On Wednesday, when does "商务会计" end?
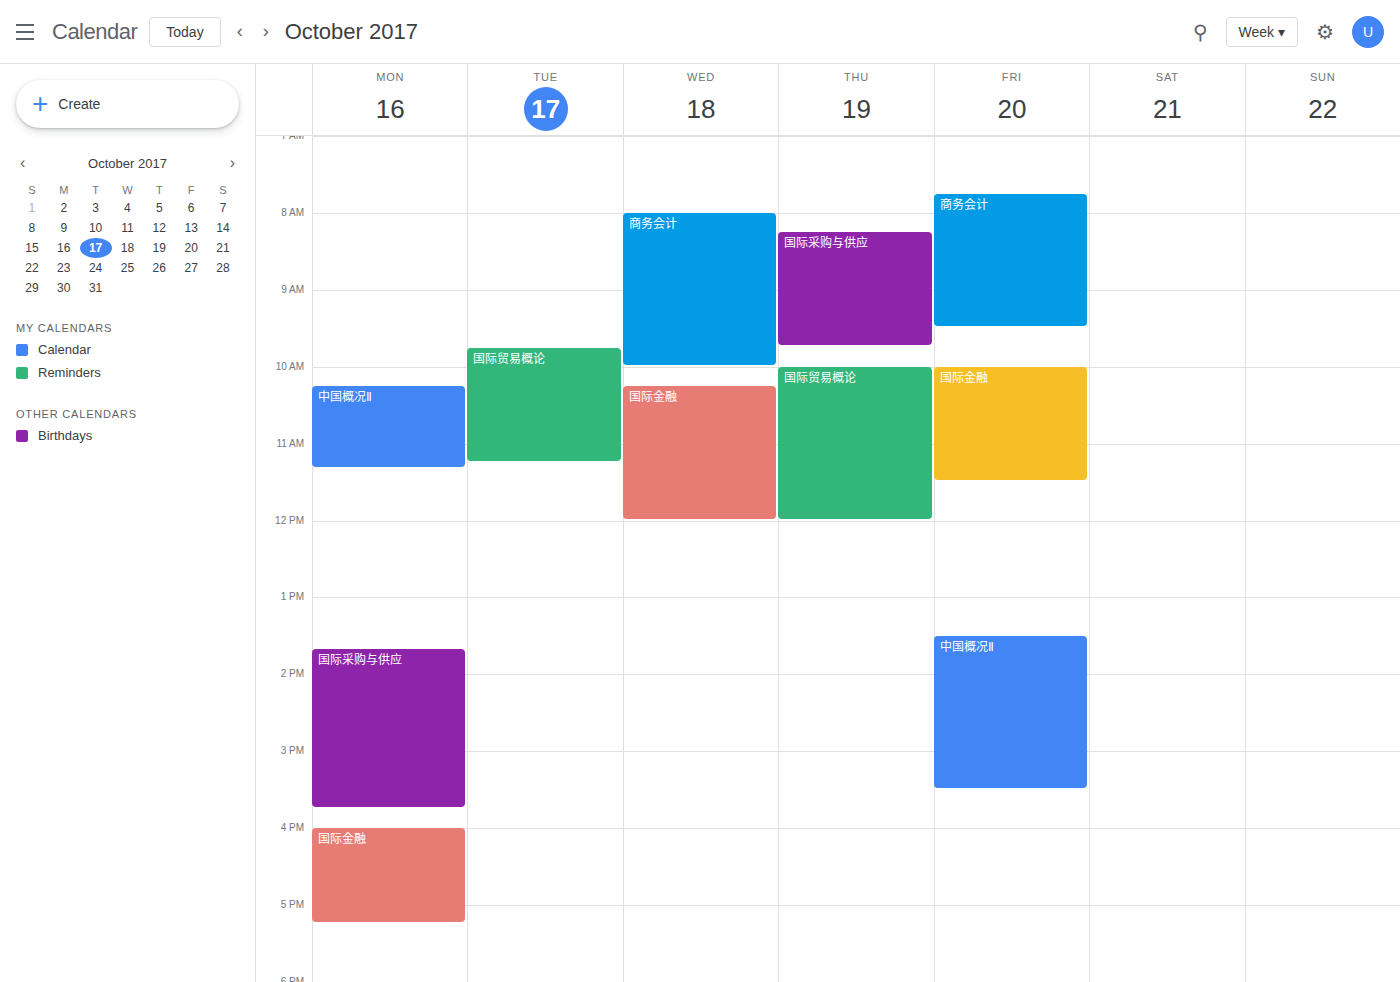
10:00 AM